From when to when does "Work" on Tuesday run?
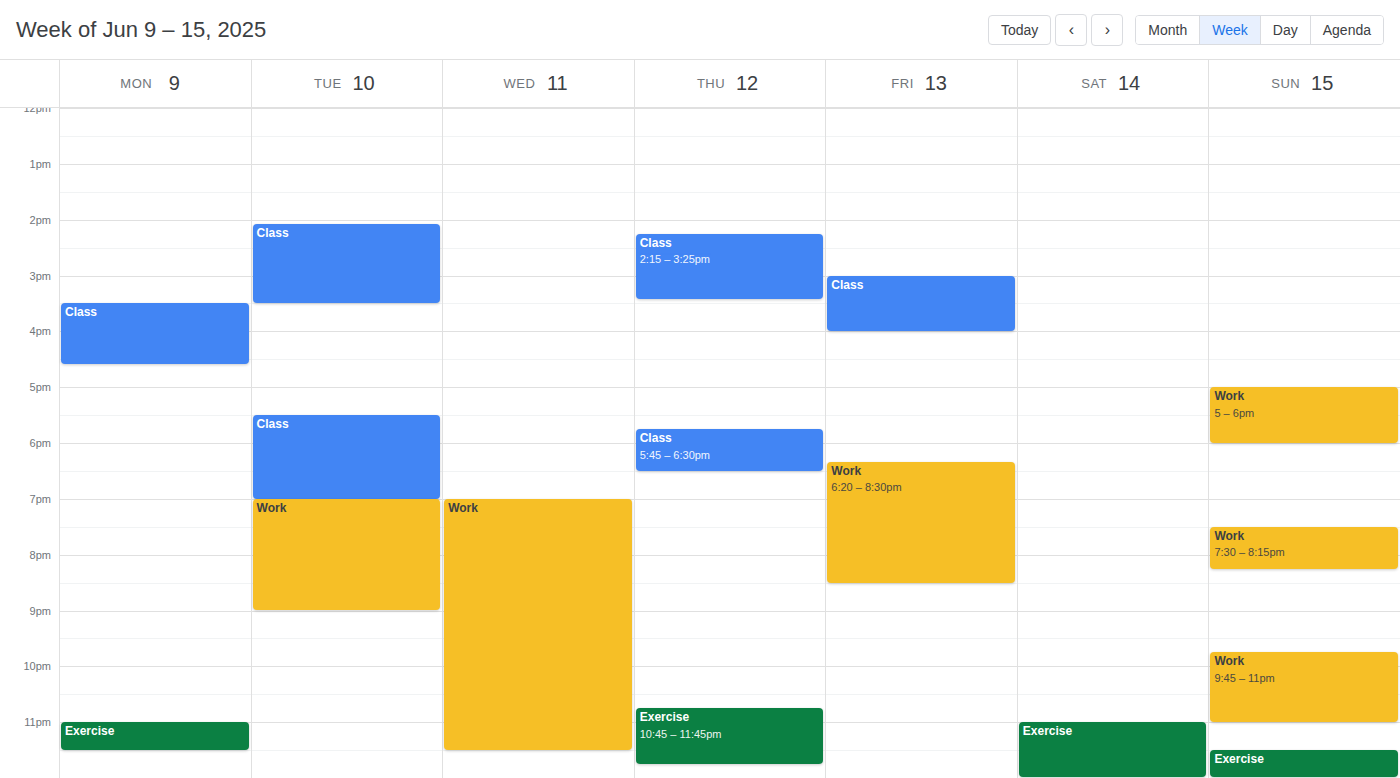
7:00 PM to 9:00 PM